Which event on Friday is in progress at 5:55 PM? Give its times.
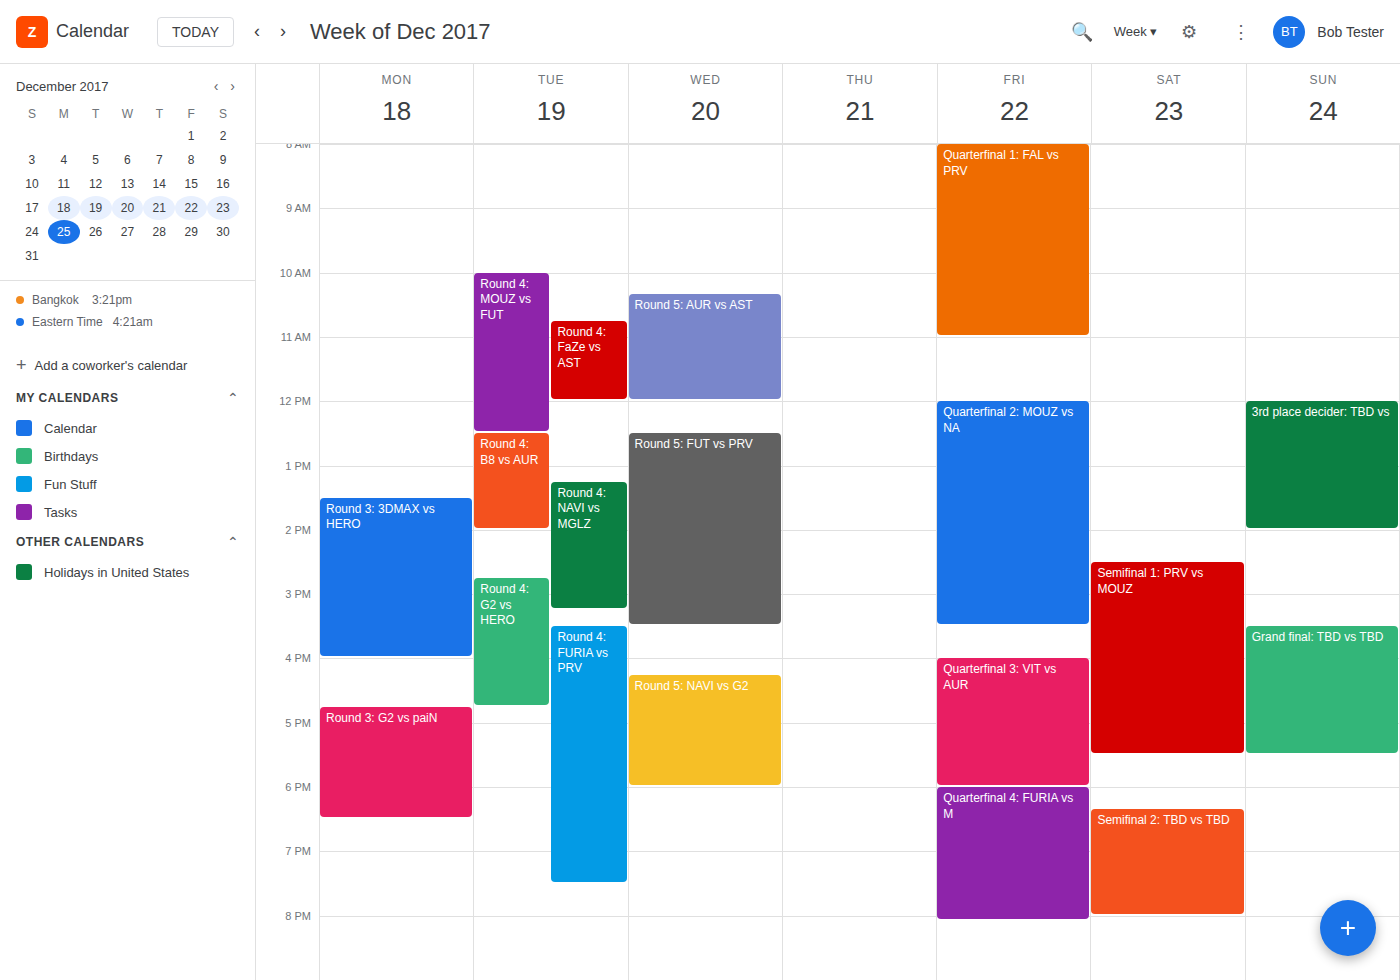
"Quarterfinal 3: VIT vs AUR", 4:00 PM to 6:00 PM